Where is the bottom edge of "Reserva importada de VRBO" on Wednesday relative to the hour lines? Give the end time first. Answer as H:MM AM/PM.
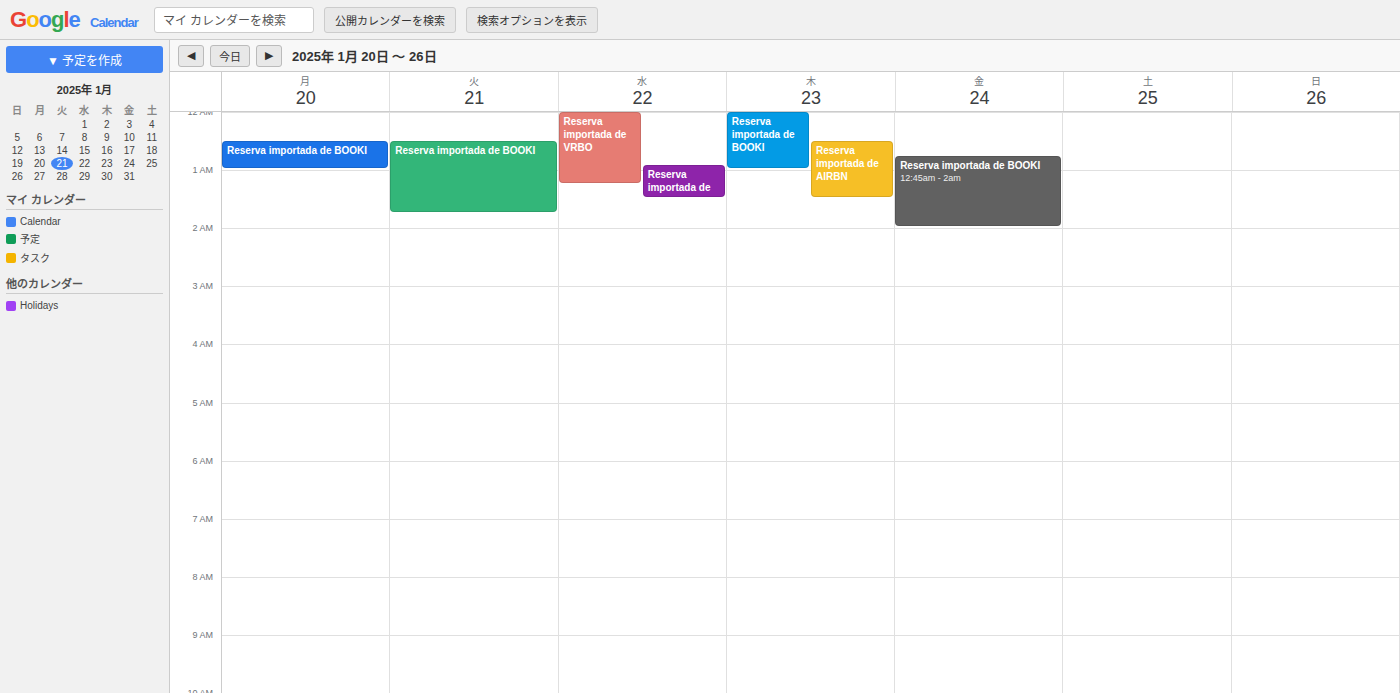
1:15 AM -- neither: a quarter of the way from the 1 AM line to the 2 AM line.